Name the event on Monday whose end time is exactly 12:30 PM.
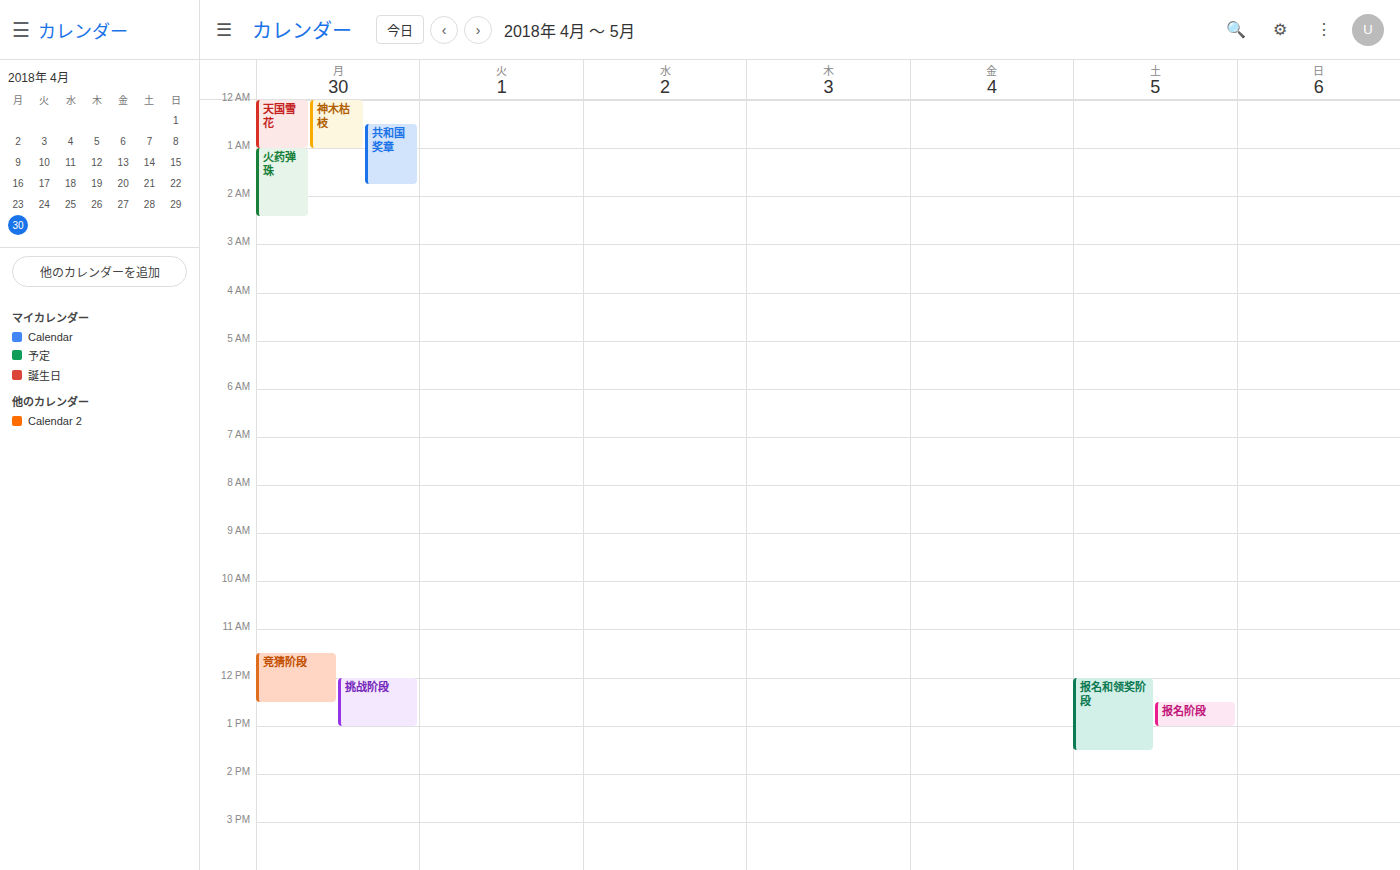
"竞猜阶段"